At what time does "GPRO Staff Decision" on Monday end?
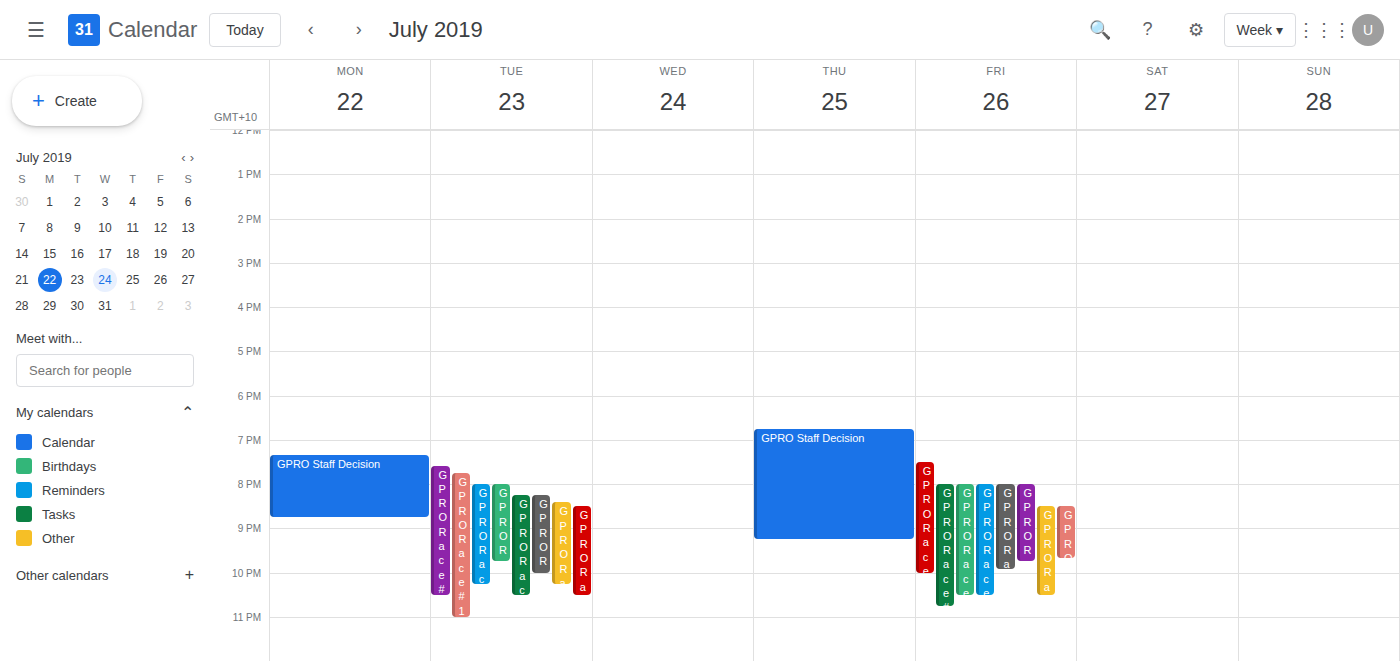
8:45 PM